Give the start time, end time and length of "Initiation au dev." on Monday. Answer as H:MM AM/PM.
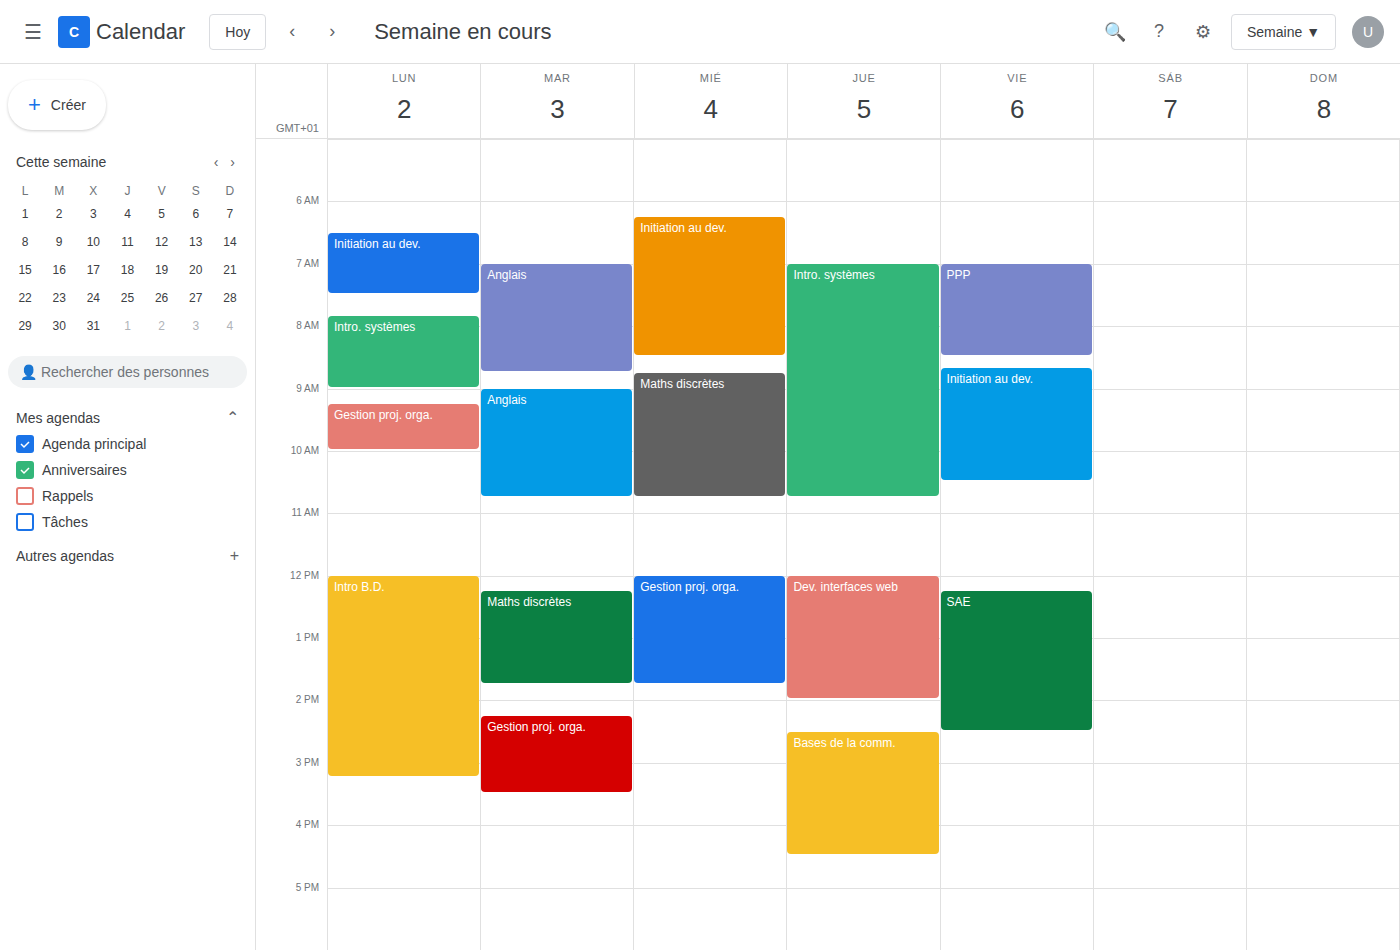
6:30 AM to 7:30 AM, 1 hour